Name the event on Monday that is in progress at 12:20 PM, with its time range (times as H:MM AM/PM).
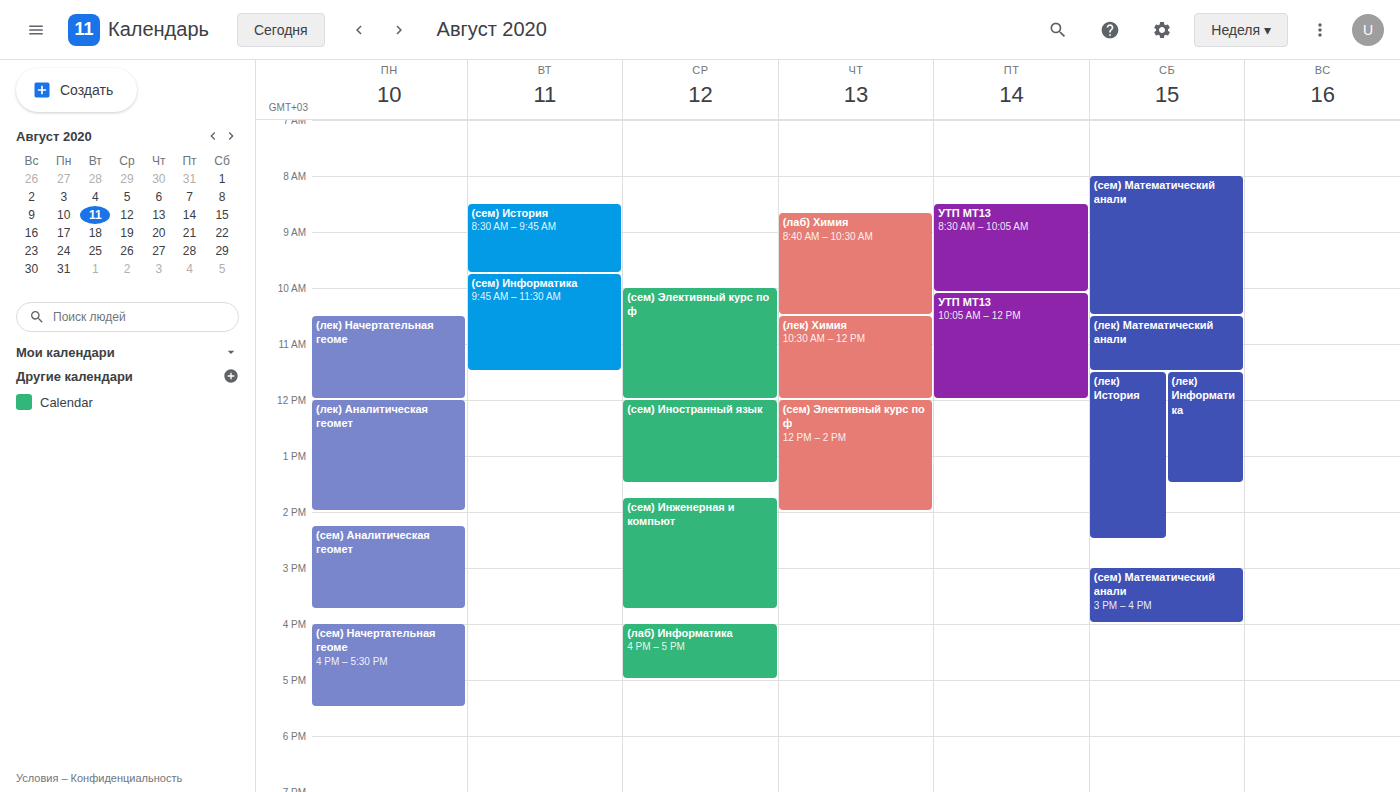
"(лек) Аналитическая геомет", 12:00 PM to 2:00 PM